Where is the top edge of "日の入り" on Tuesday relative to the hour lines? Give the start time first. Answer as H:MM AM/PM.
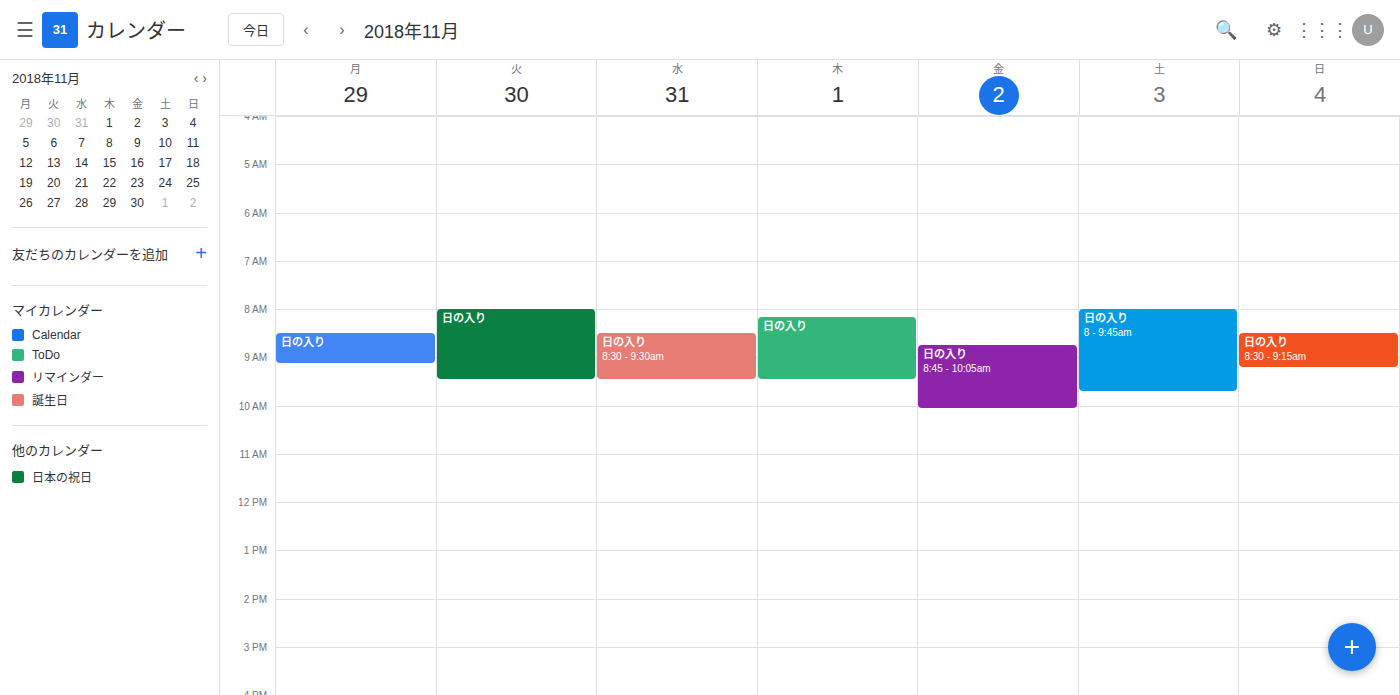
8:00 AM -- exactly on the 8 AM line.